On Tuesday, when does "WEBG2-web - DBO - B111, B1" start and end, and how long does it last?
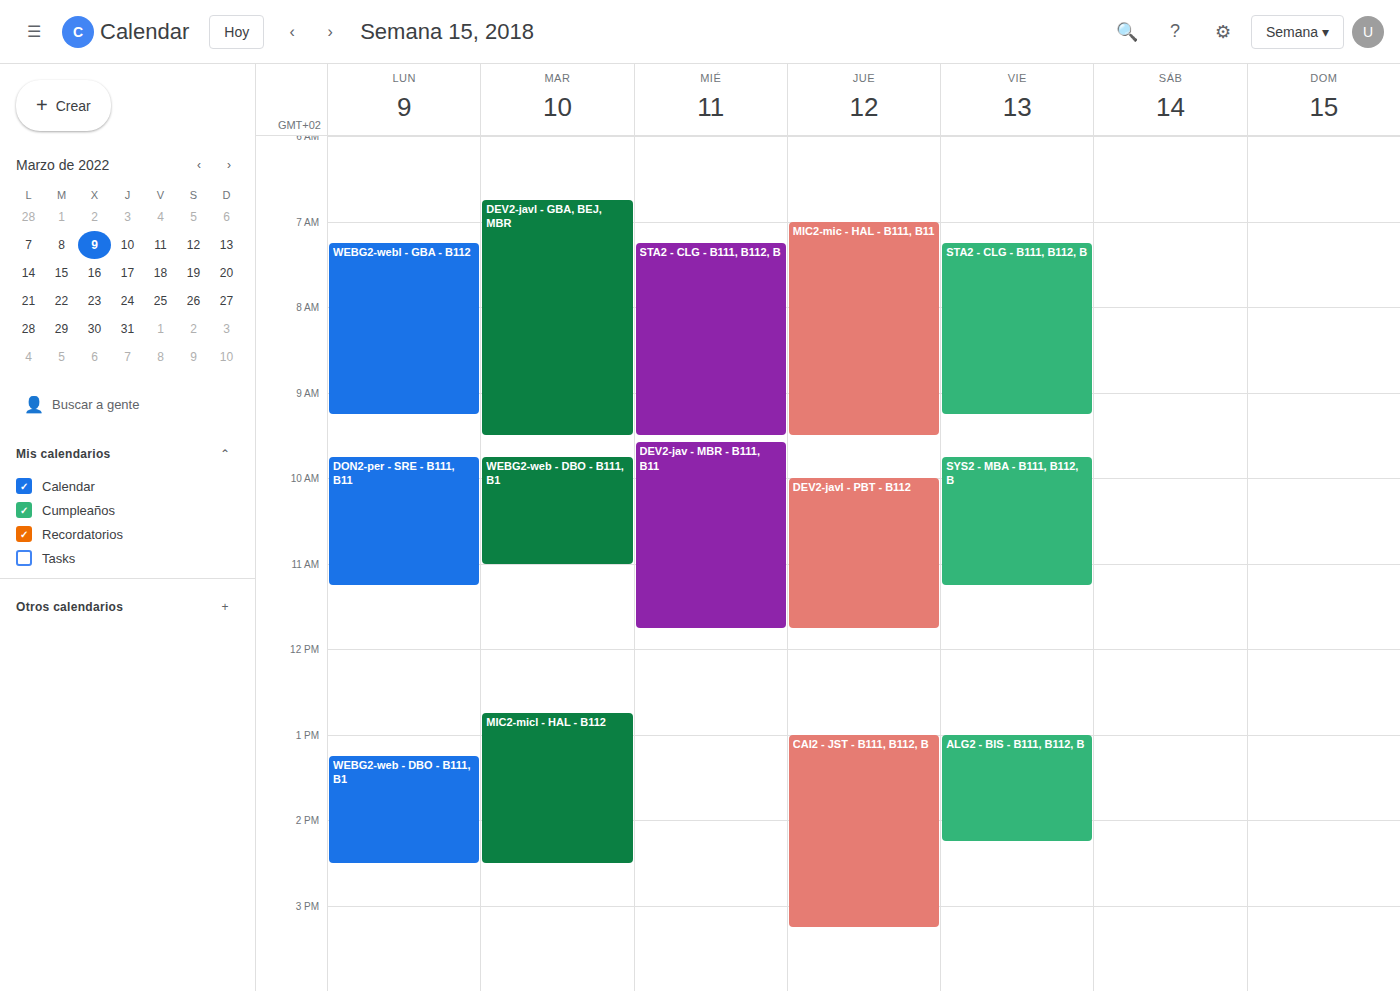
9:45 AM to 11:00 AM, 1 hour 15 minutes